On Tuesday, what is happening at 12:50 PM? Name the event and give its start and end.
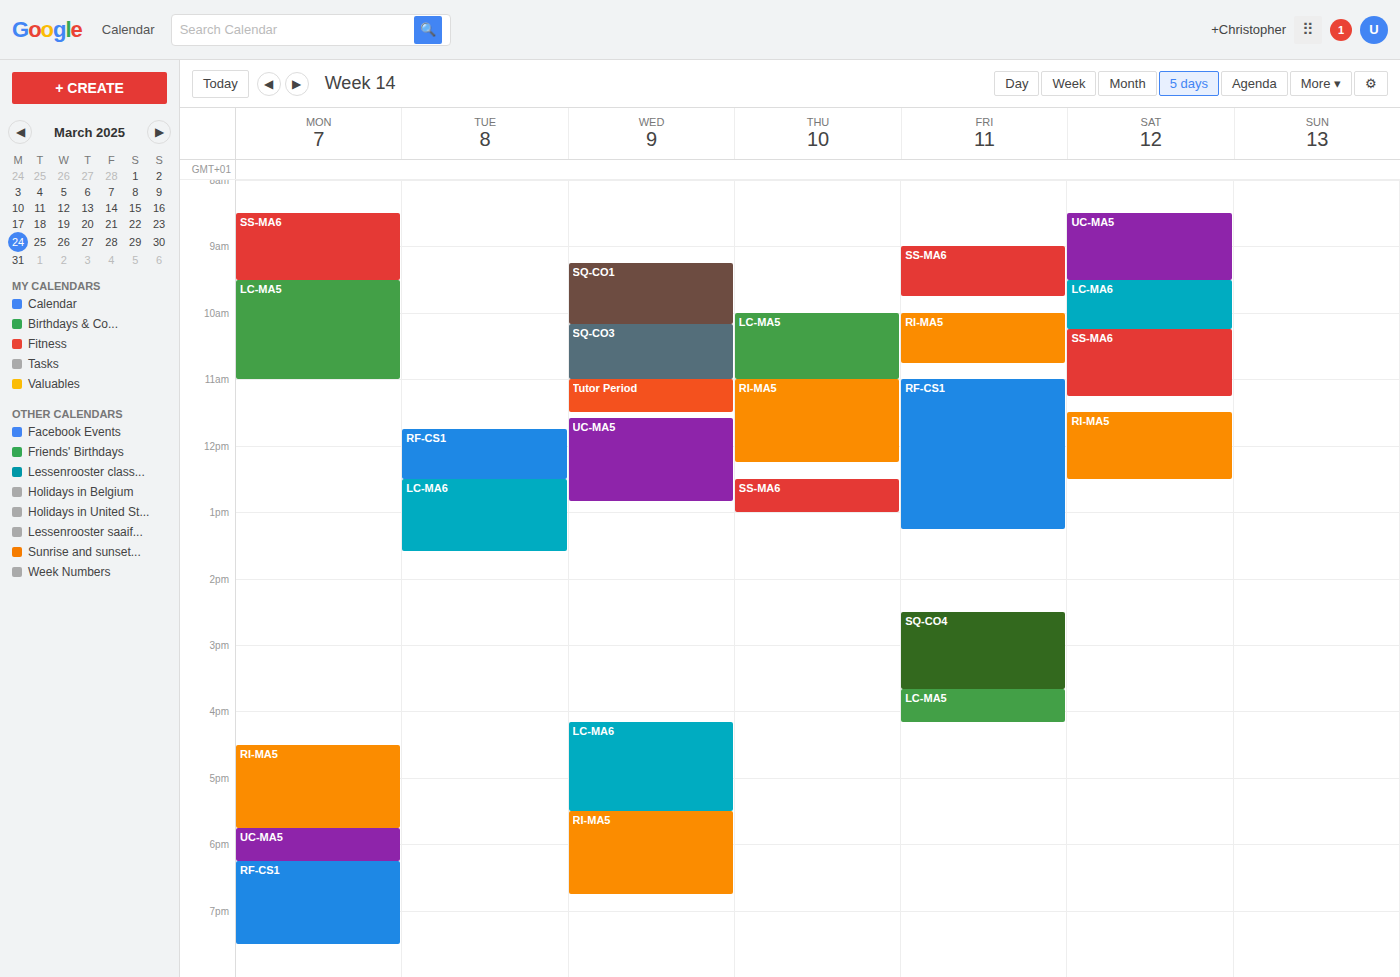
"LC-MA6", 12:30 PM to 1:35 PM